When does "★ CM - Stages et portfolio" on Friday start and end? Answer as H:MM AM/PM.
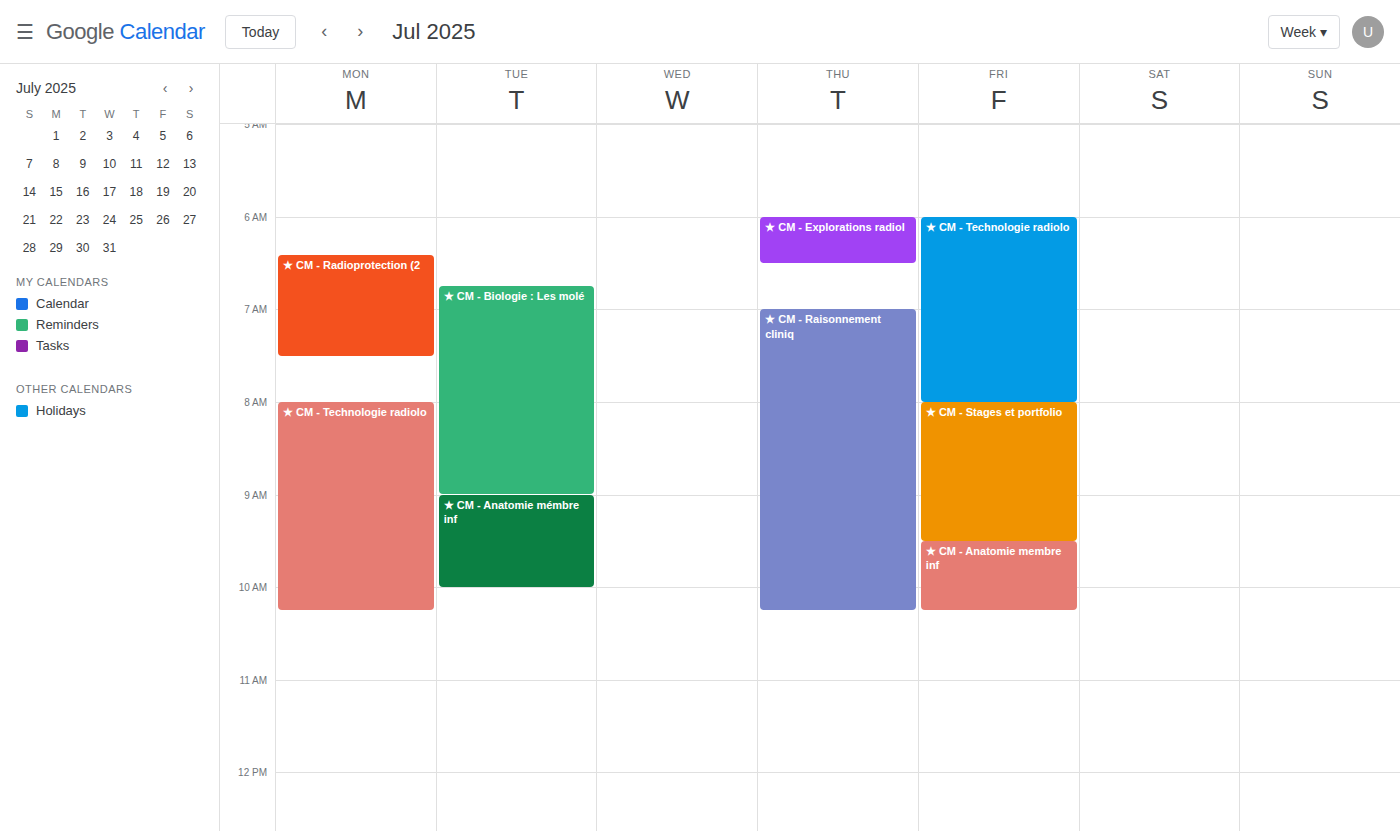
8:00 AM to 9:30 AM